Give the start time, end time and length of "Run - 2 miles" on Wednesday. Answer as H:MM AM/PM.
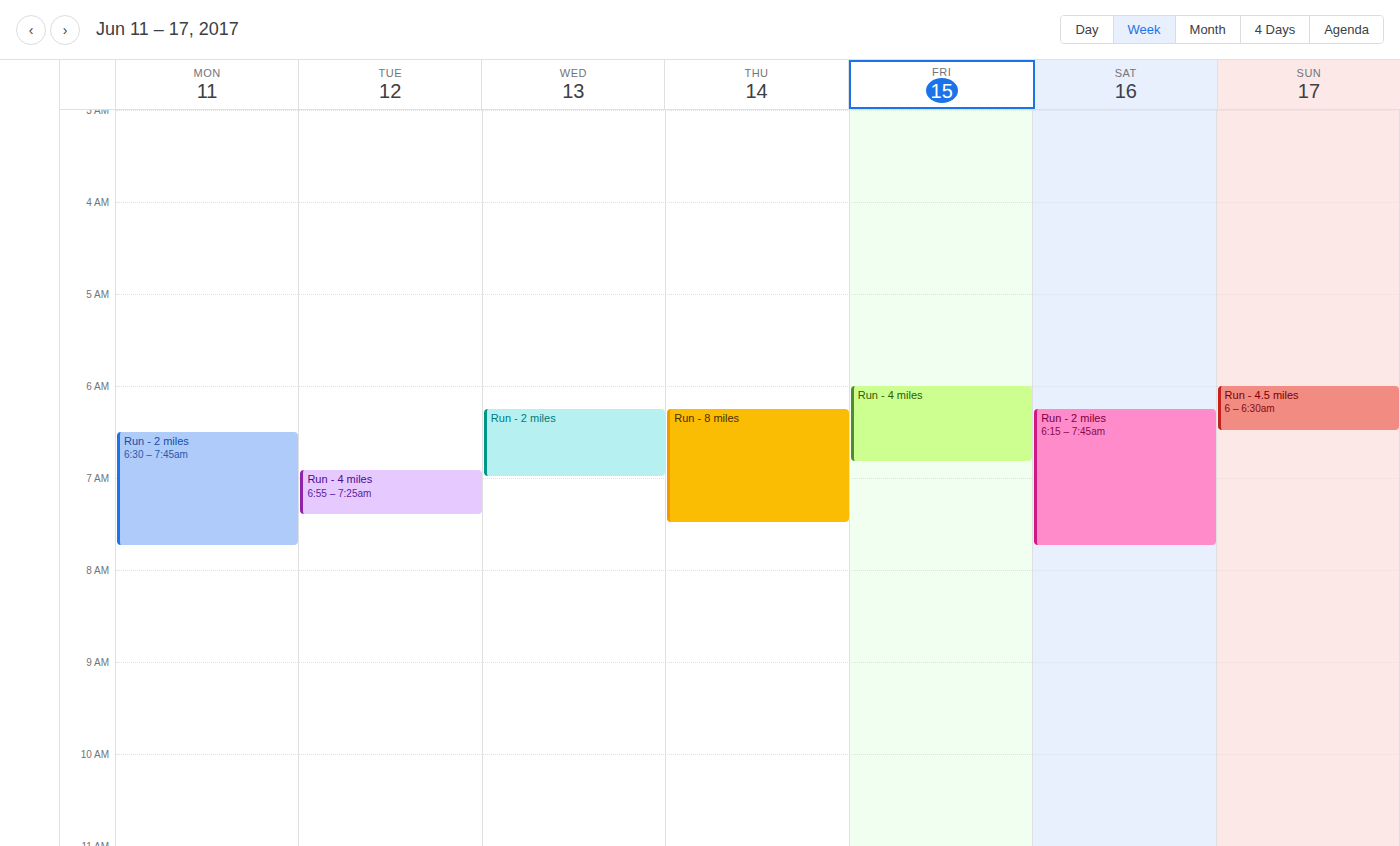
6:15 AM to 7:00 AM, 45 minutes